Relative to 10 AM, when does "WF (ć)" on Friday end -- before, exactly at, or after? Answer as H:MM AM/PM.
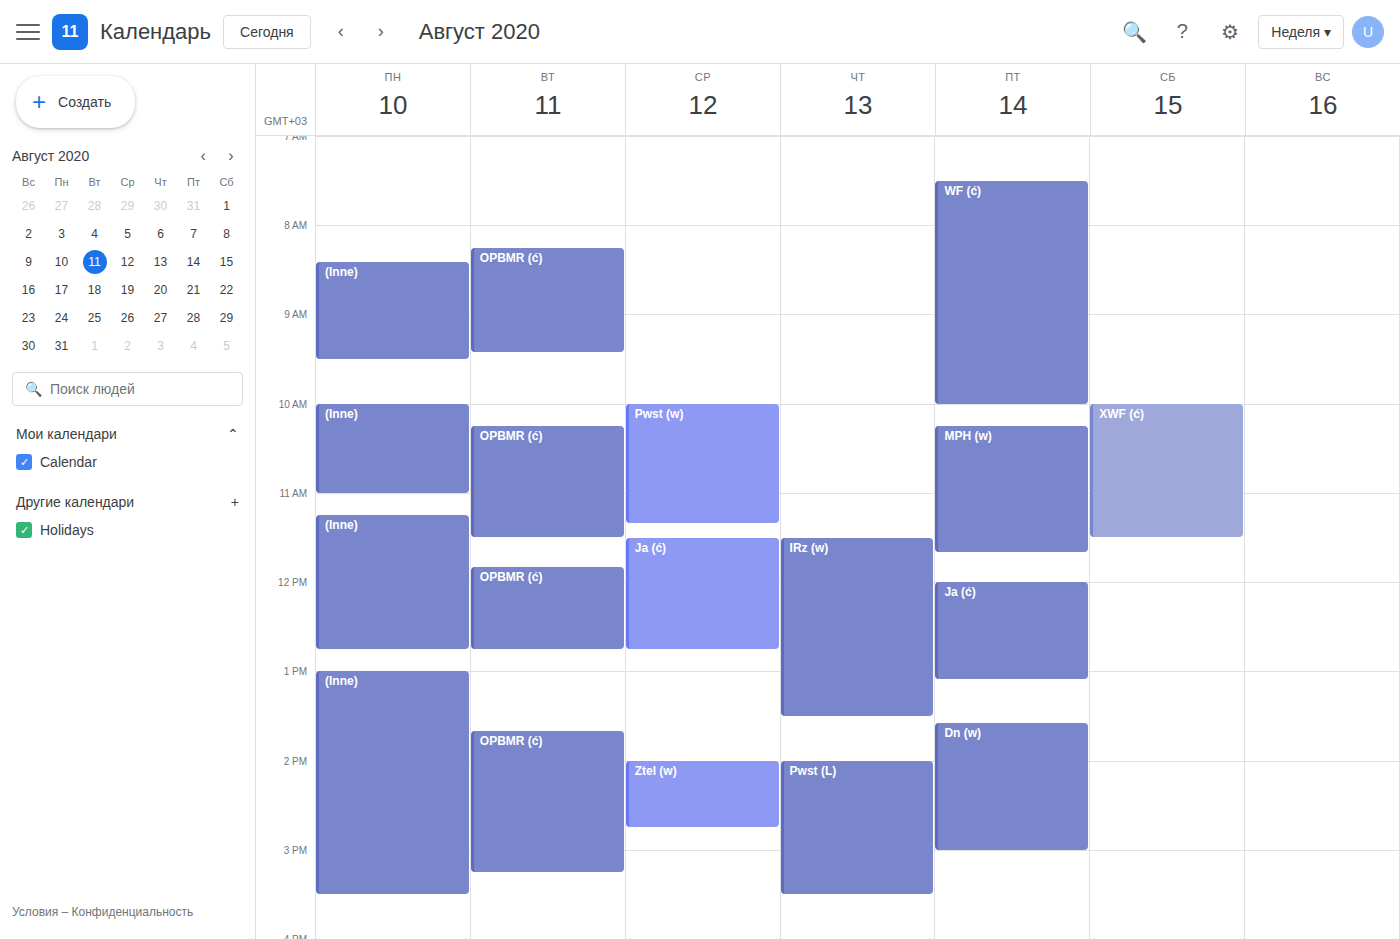
10:00 AM -- exactly at 10 AM, on the 10 AM line.